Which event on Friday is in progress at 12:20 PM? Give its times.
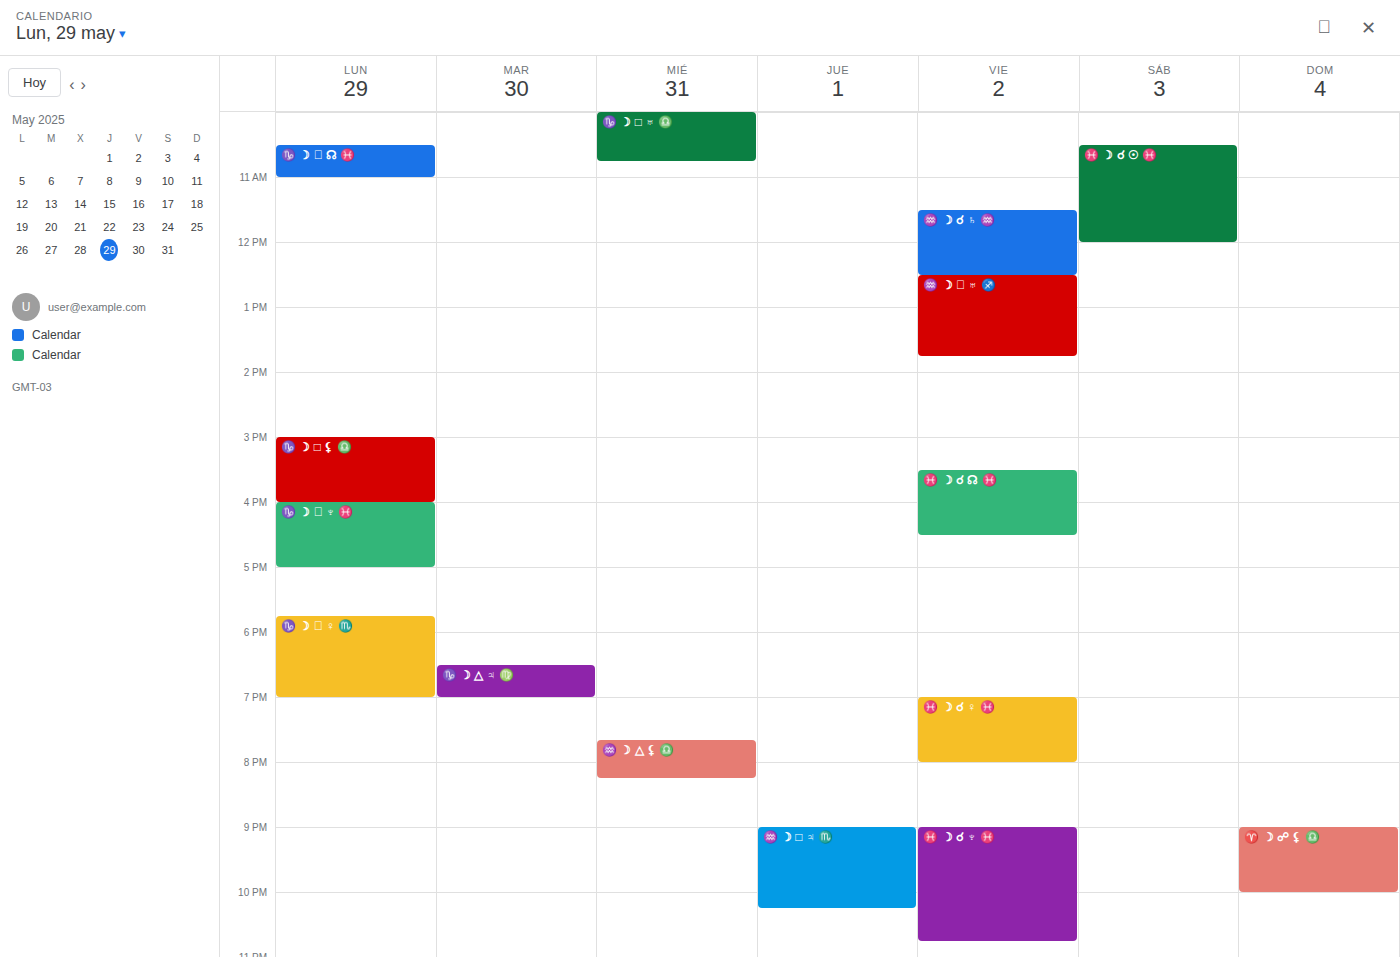
"♒️ ☽ ☌ ♄ ♒️", 11:30 AM to 12:30 PM